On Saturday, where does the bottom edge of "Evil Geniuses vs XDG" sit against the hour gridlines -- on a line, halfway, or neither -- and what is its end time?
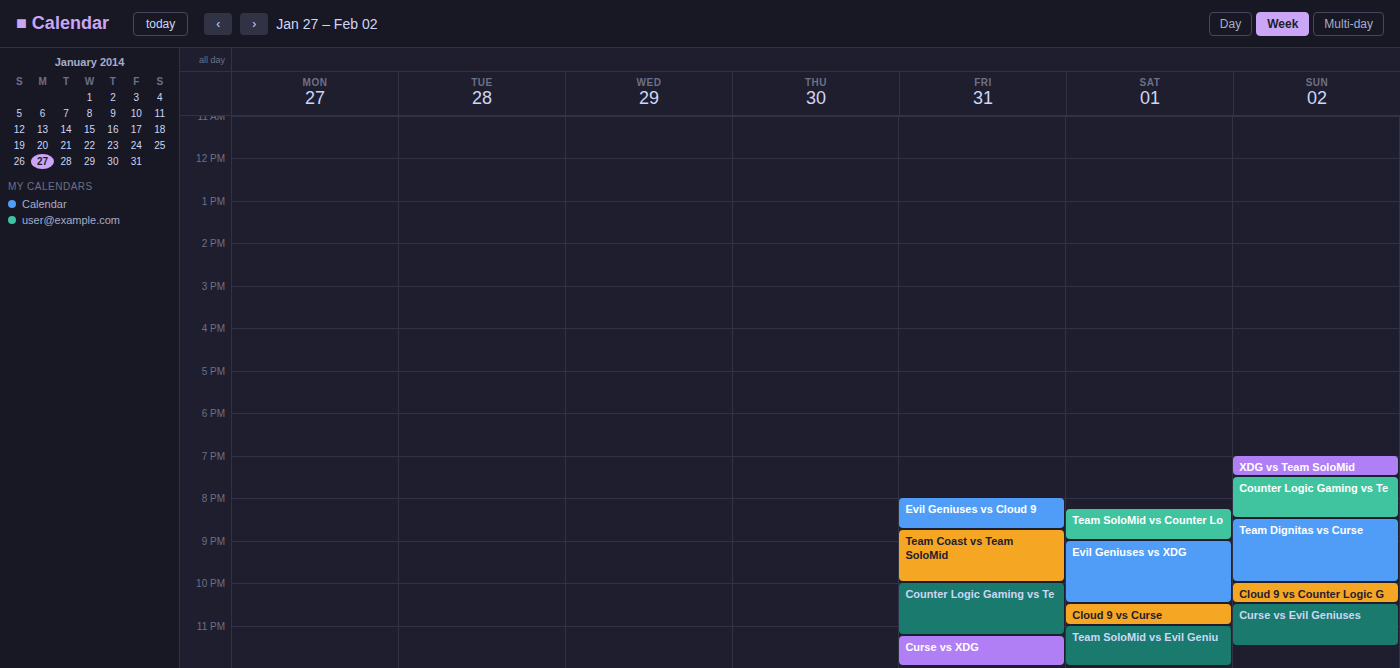
10:30 PM -- halfway between the 10 PM and 11 PM lines.